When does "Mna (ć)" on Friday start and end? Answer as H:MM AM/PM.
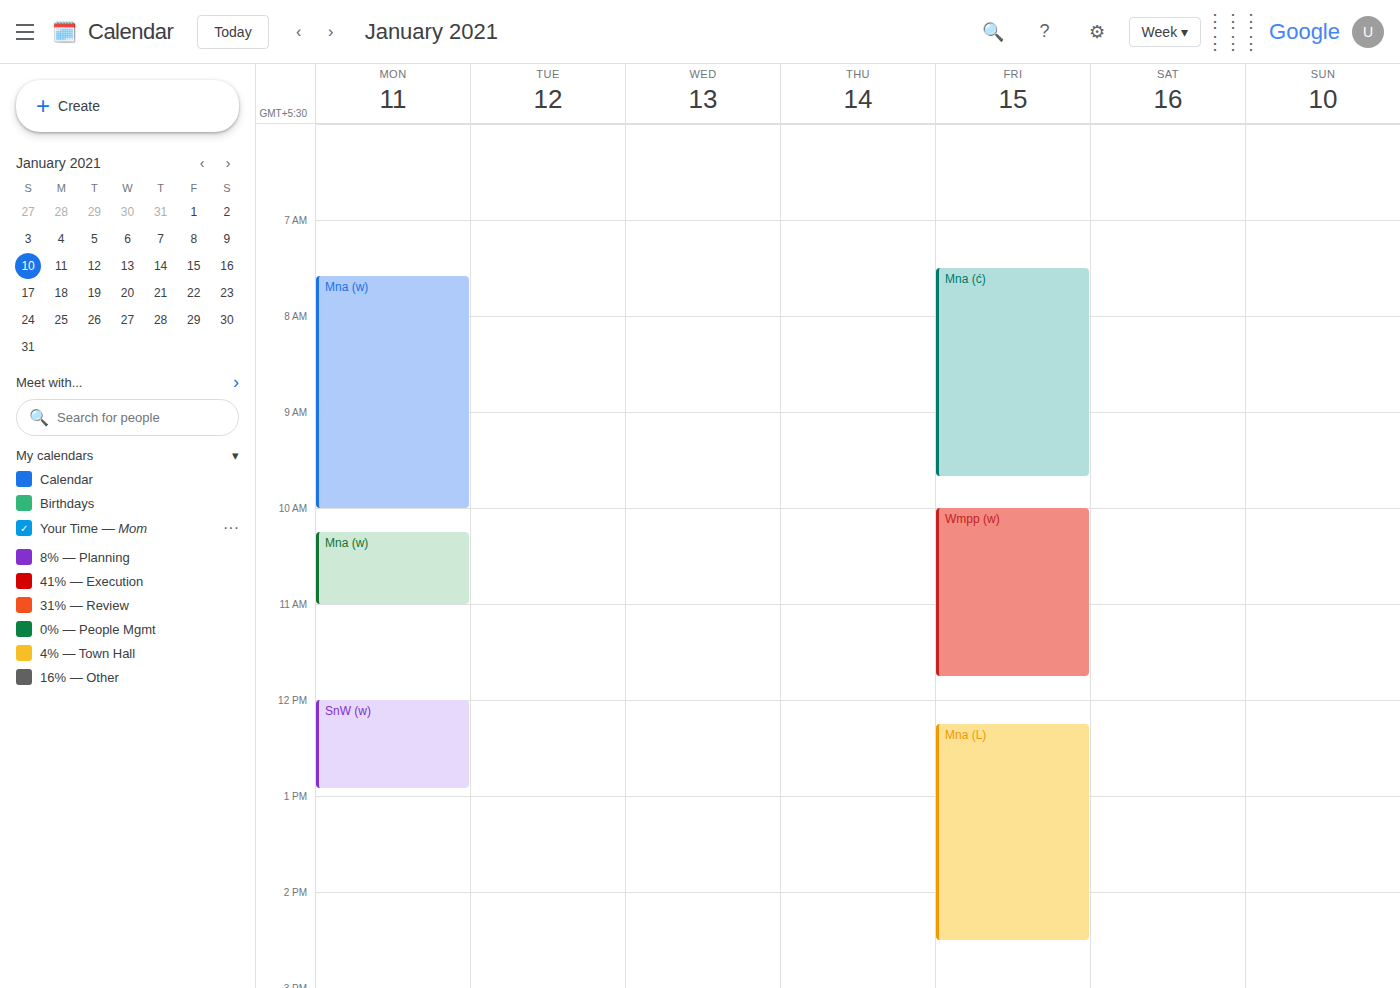
7:30 AM to 9:40 AM